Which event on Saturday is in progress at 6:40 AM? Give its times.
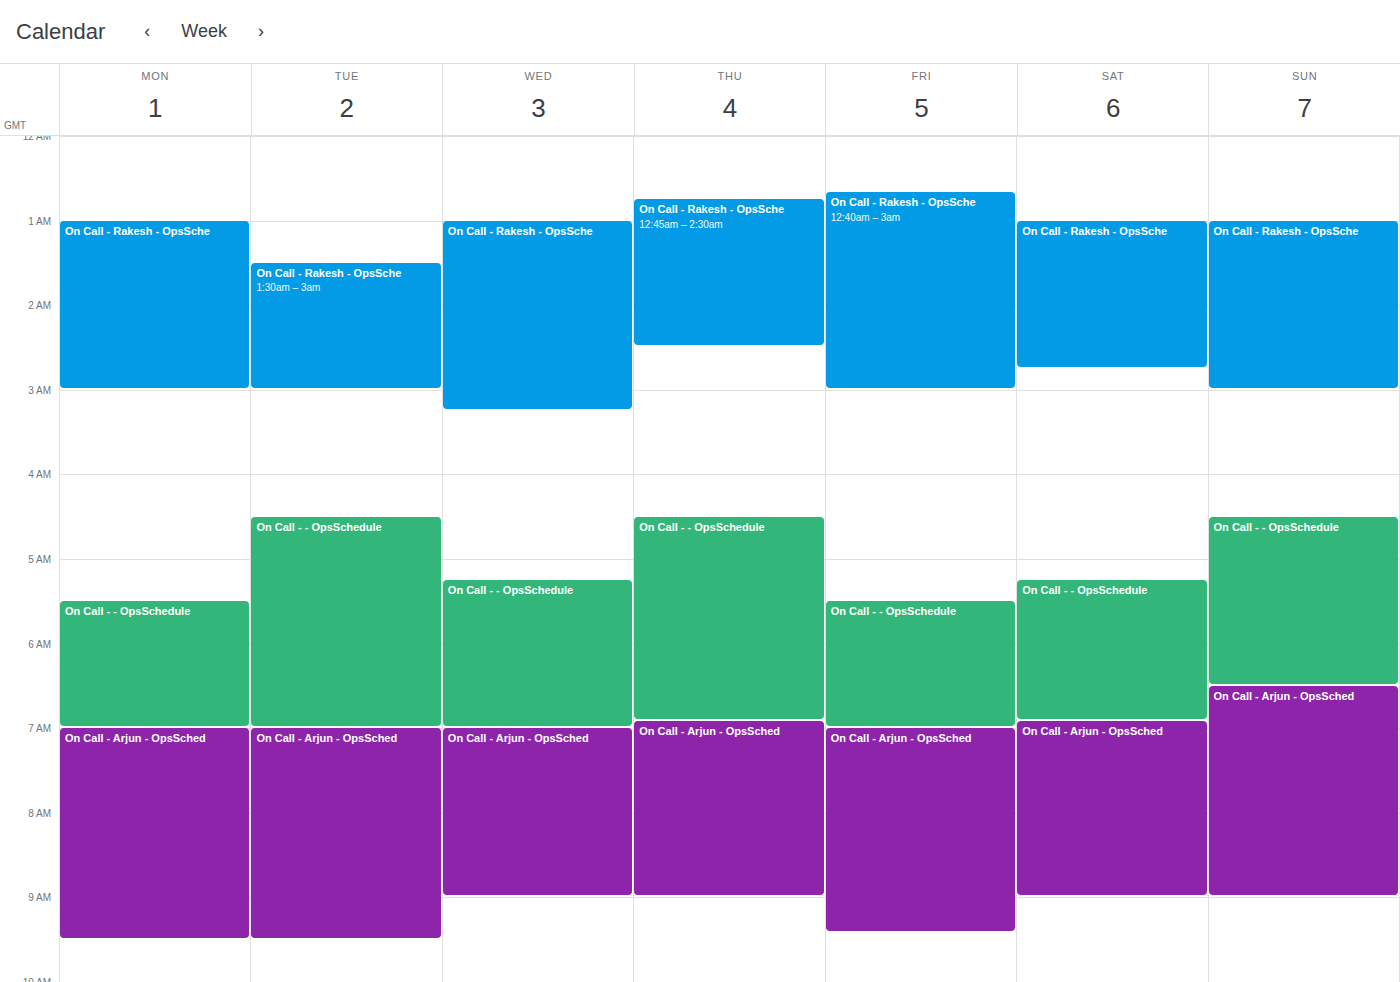
"On Call - - OpsSchedule", 5:15 AM to 6:55 AM